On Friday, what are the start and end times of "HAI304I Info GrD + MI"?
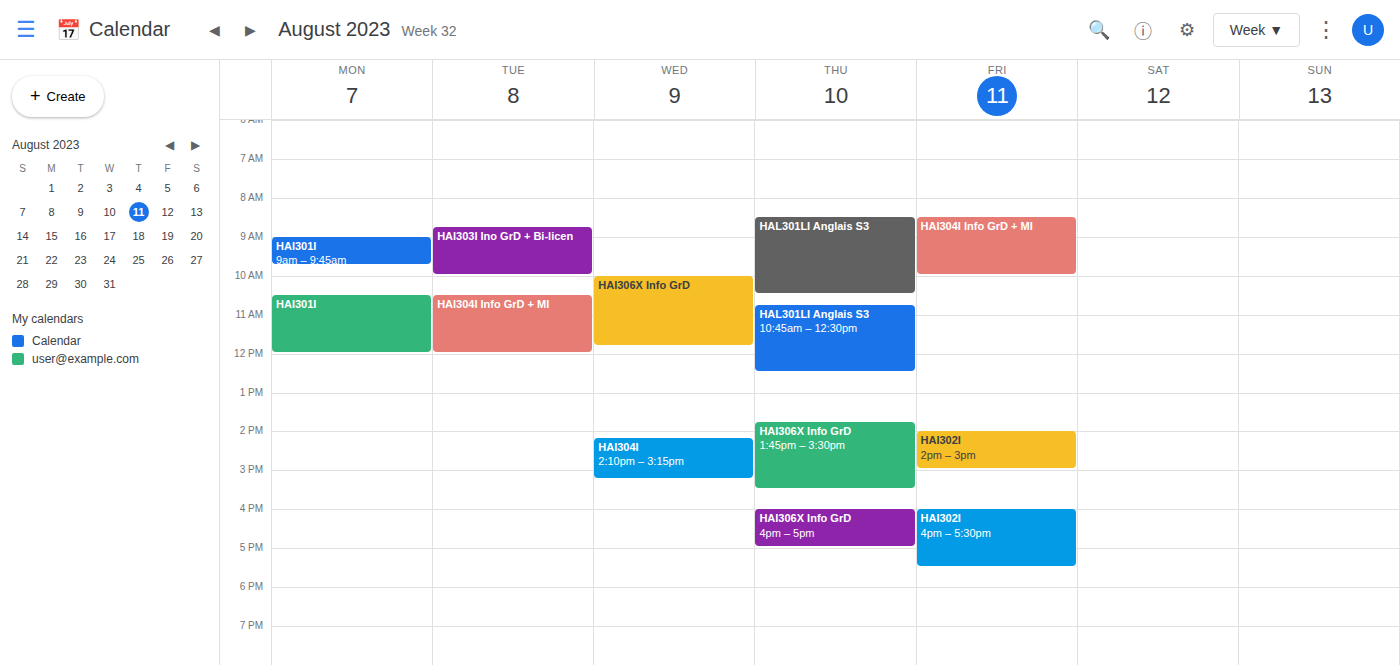
8:30 AM to 10:00 AM